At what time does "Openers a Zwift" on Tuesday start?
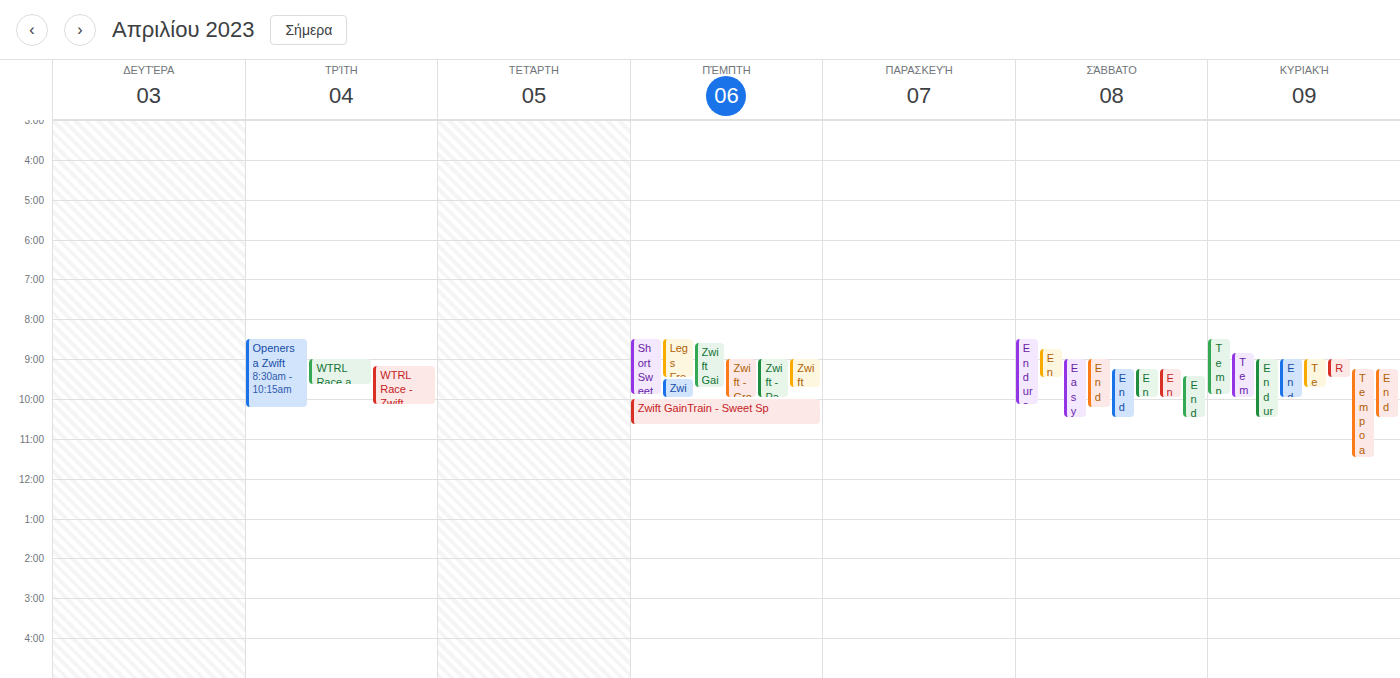
8:30 AM